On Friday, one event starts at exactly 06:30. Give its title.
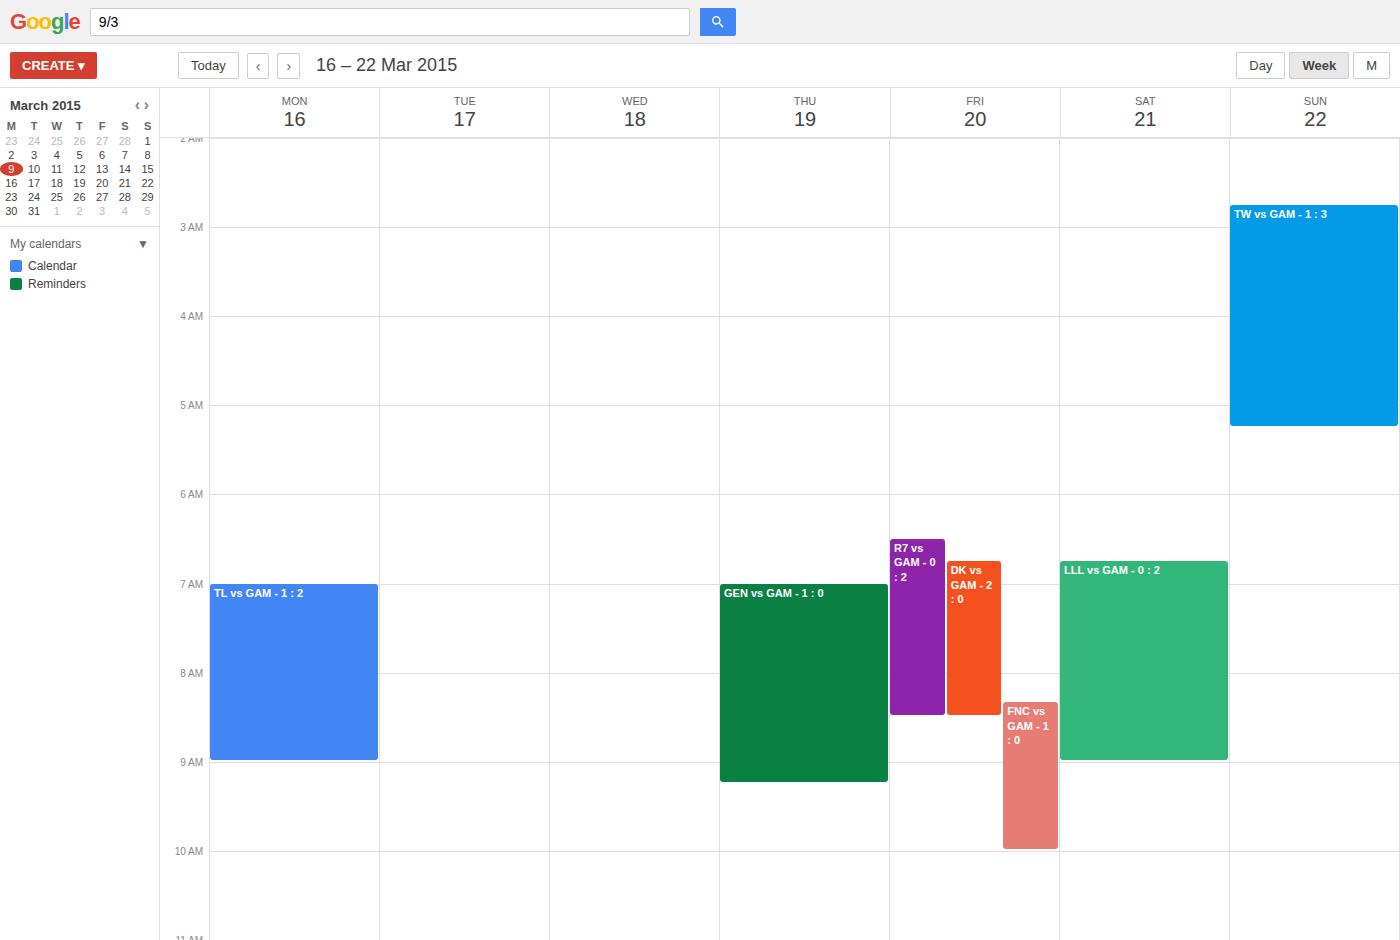
"R7 vs GAM - 0 : 2"